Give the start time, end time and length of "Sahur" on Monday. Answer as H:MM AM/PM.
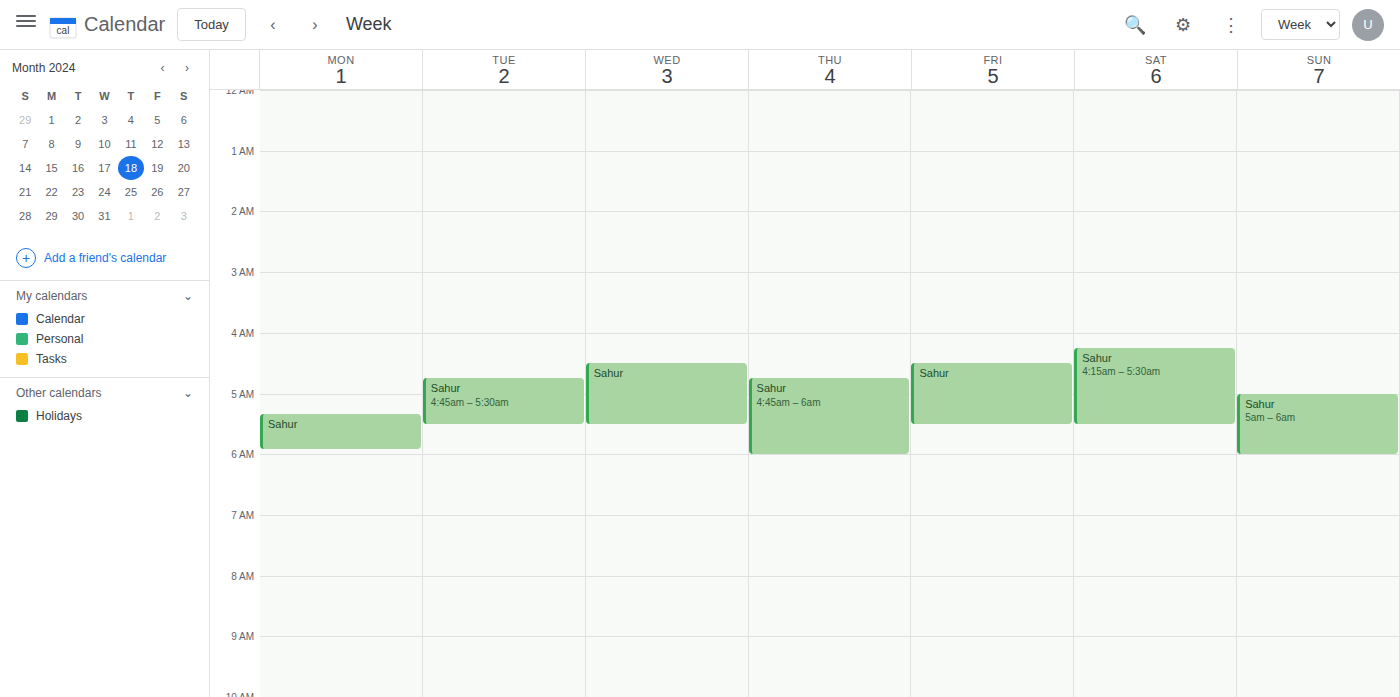
5:20 AM to 5:55 AM, 35 minutes